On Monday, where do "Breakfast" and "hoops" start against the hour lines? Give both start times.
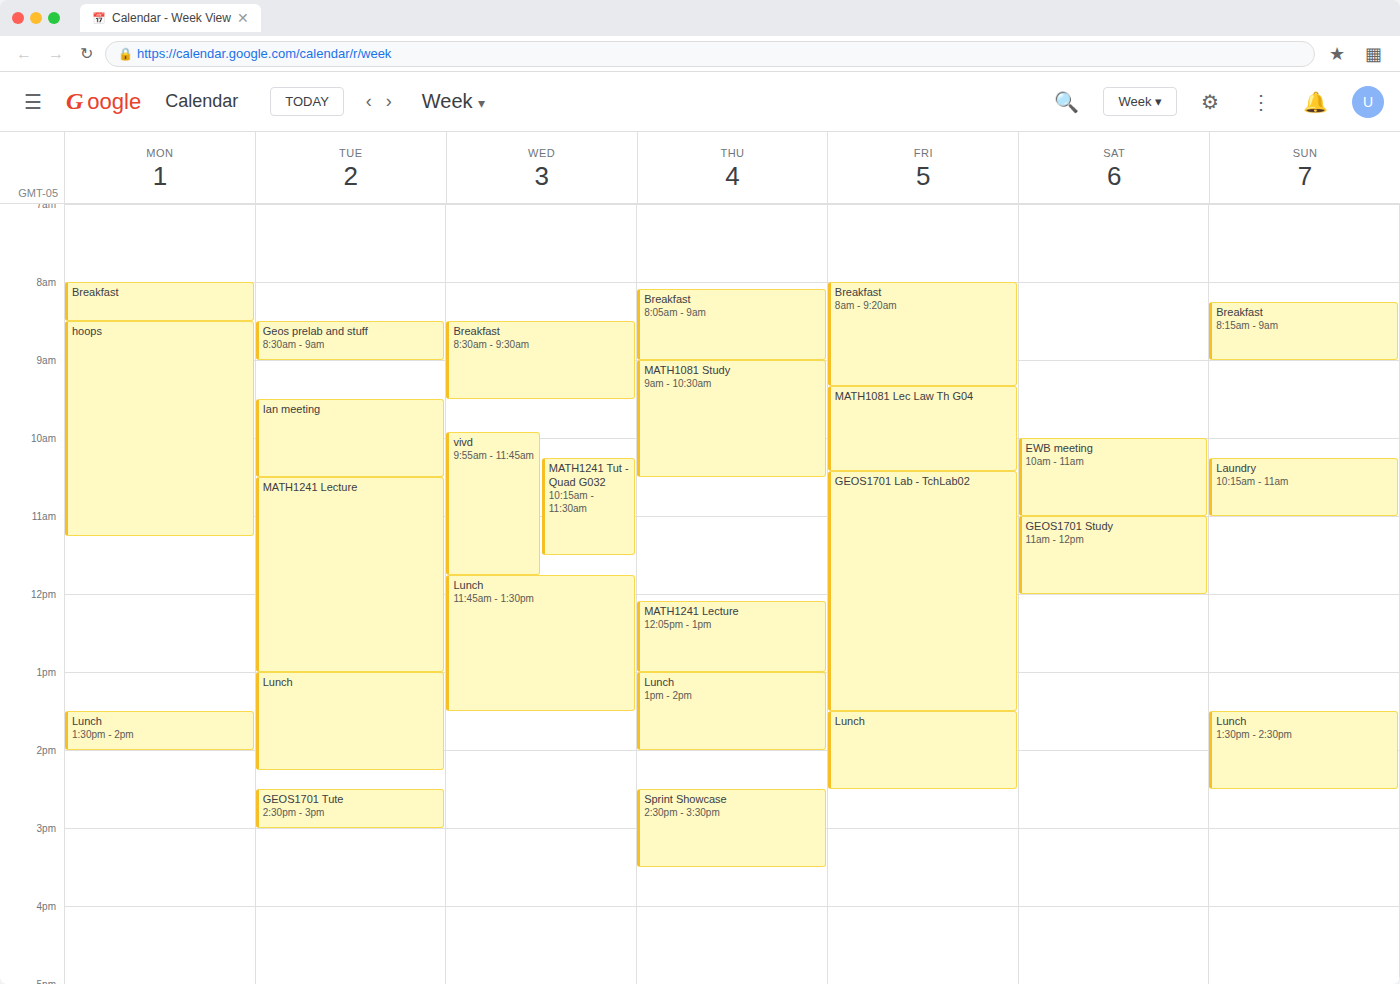
"Breakfast": 8:00 AM, exactly on the 8 AM line. "hoops": 8:30 AM, halfway between the 8 AM and 9 AM lines.